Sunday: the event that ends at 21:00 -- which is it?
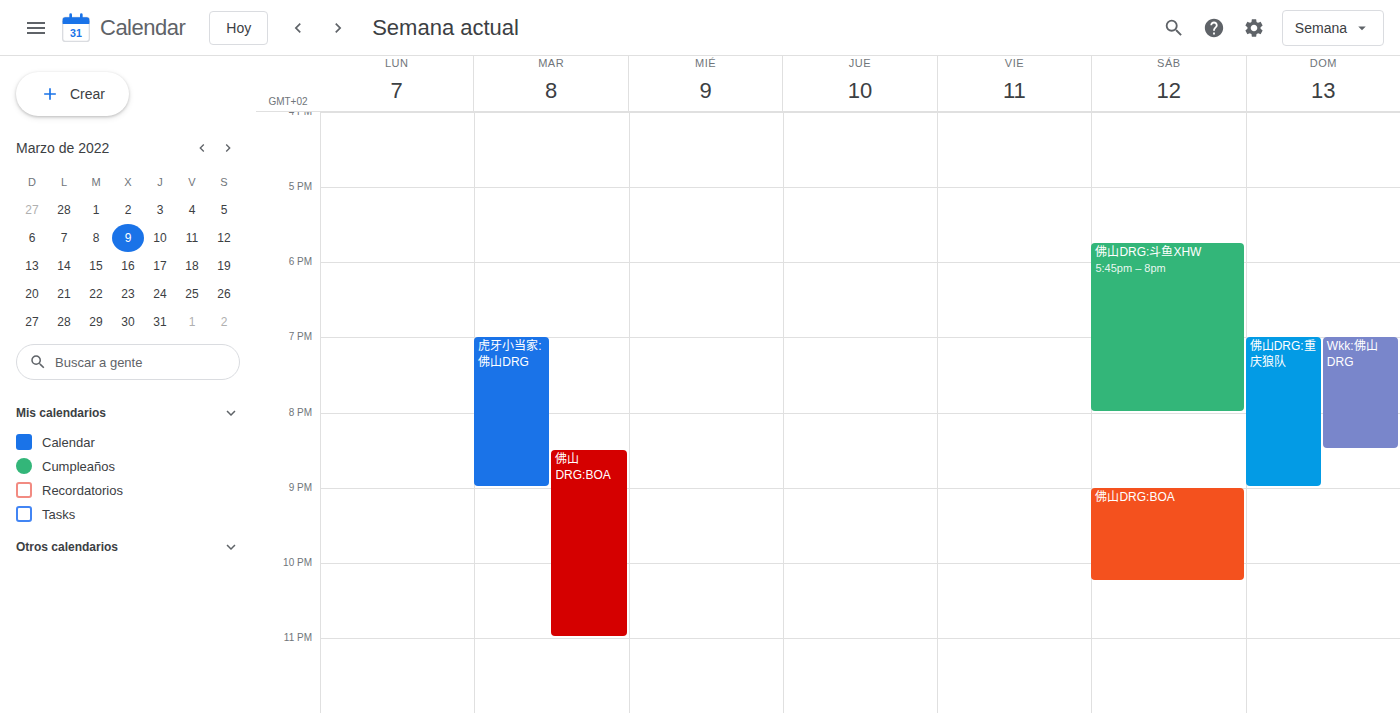
"佛山DRG:重庆狼队"